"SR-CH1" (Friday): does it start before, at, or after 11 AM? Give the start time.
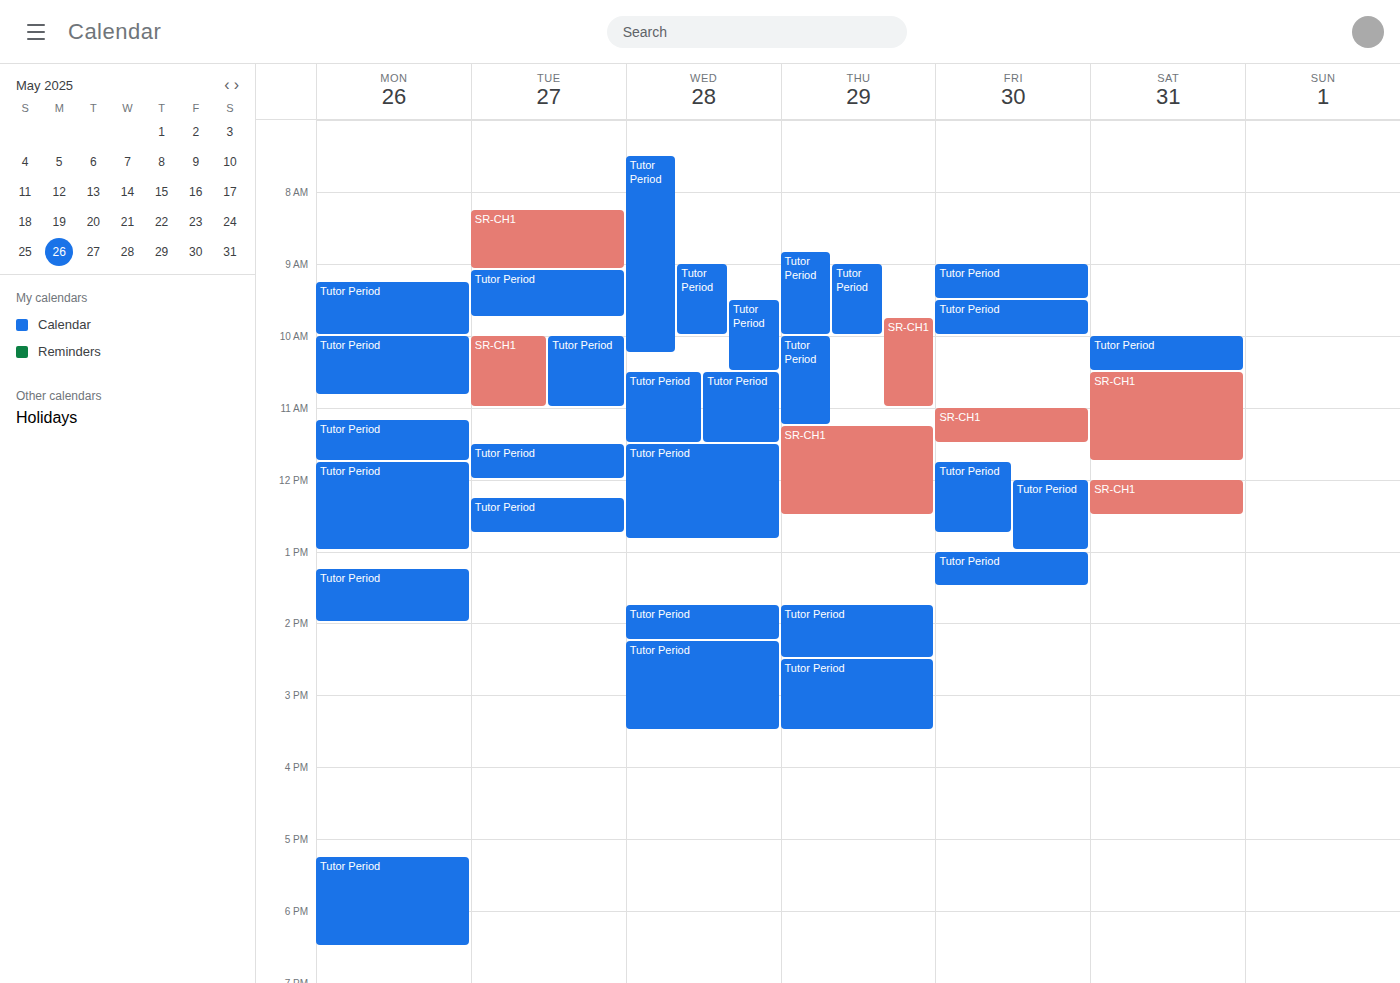
11:00 AM -- exactly at 11 AM, on the 11 AM line.